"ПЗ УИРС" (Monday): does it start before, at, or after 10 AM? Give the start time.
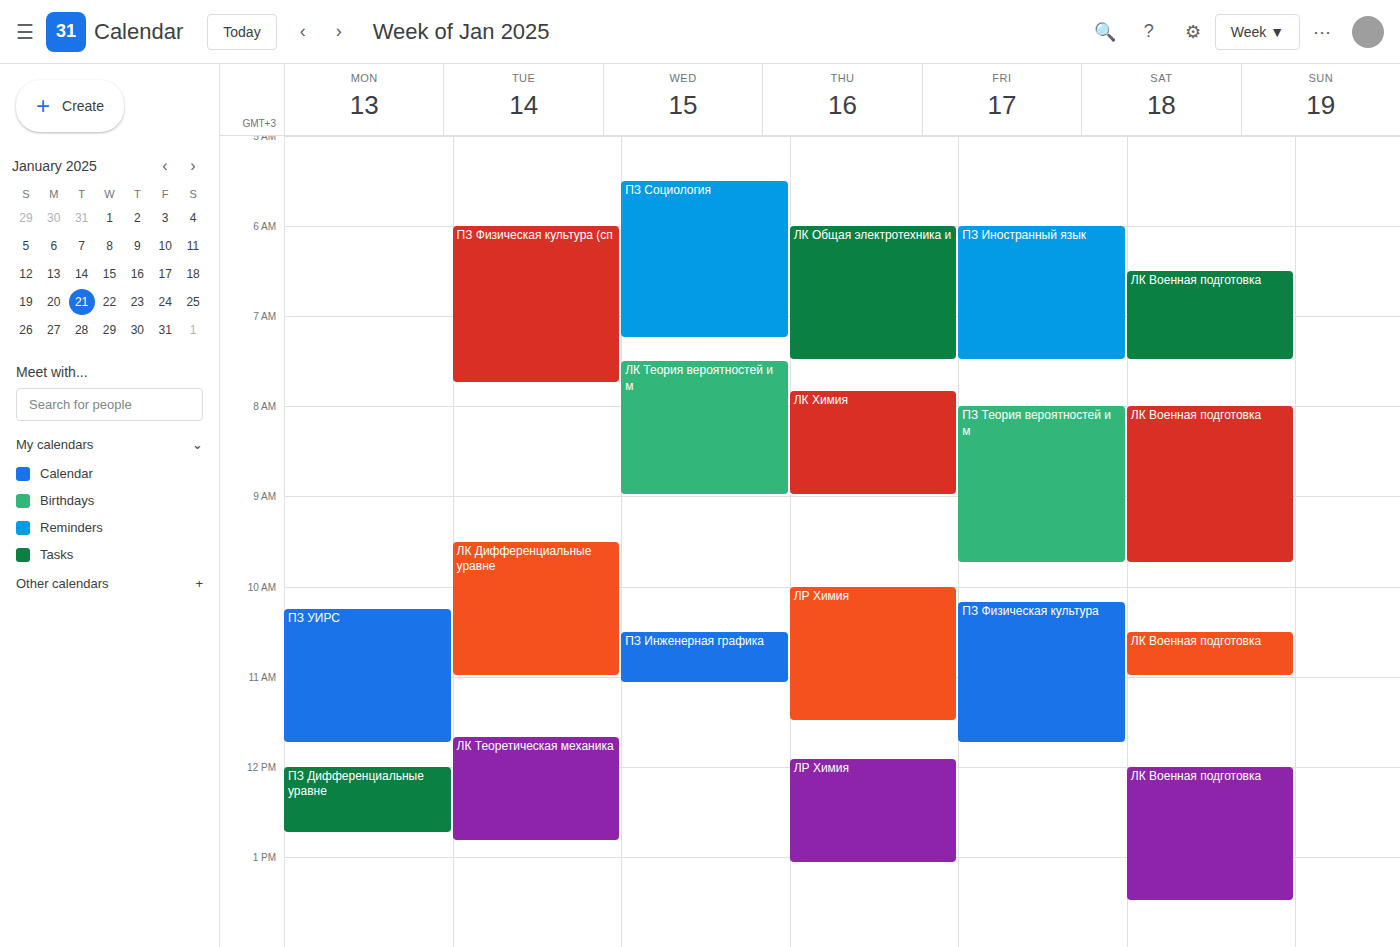
10:15 AM -- after 10 AM, 15 minutes below the 10 AM line.